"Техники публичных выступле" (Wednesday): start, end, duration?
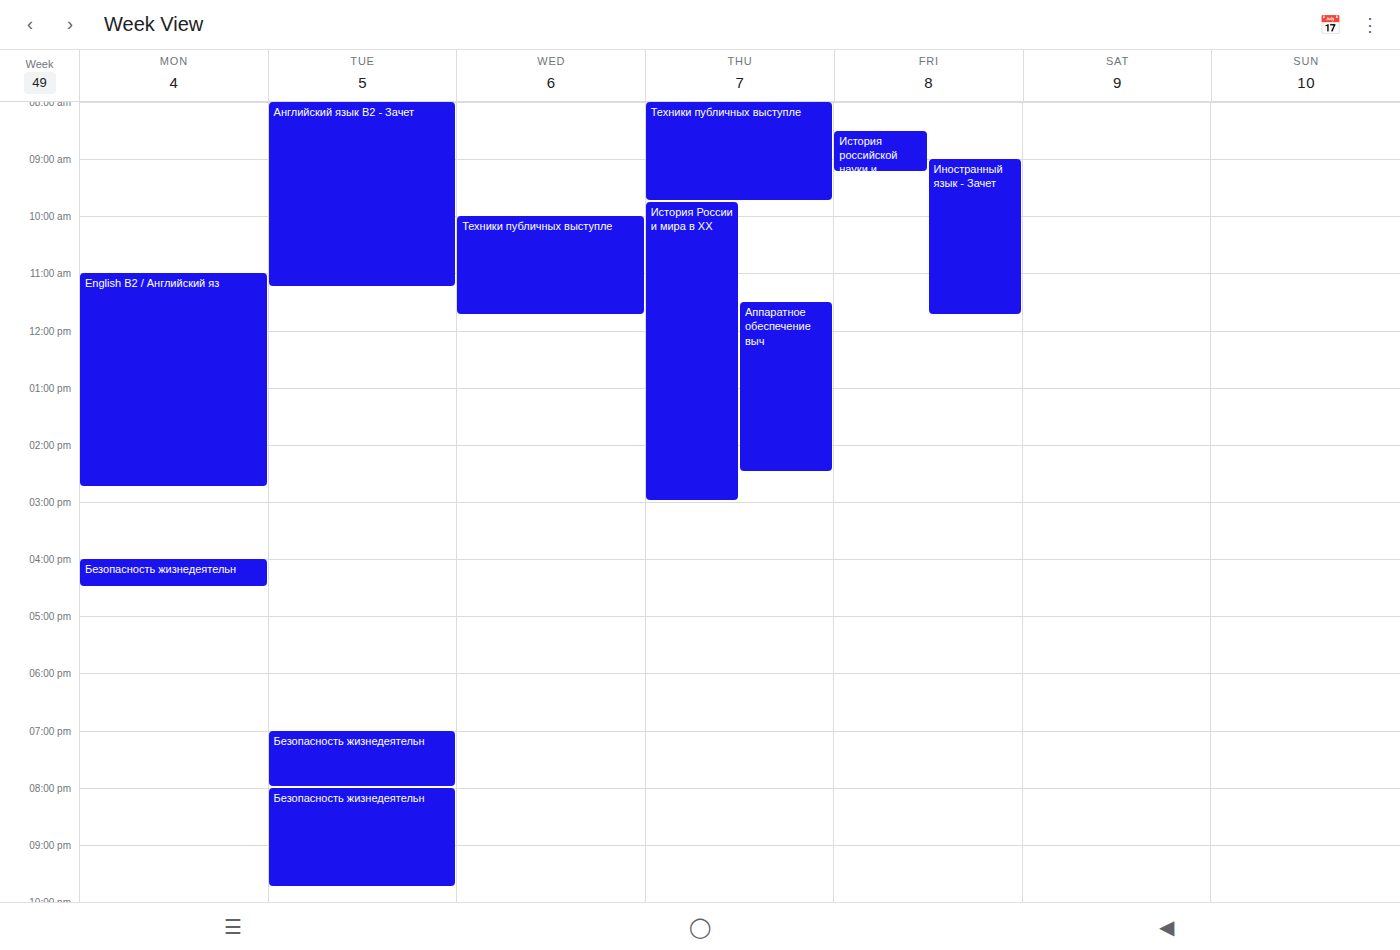
10:00 AM to 11:45 AM, 1 hour 45 minutes